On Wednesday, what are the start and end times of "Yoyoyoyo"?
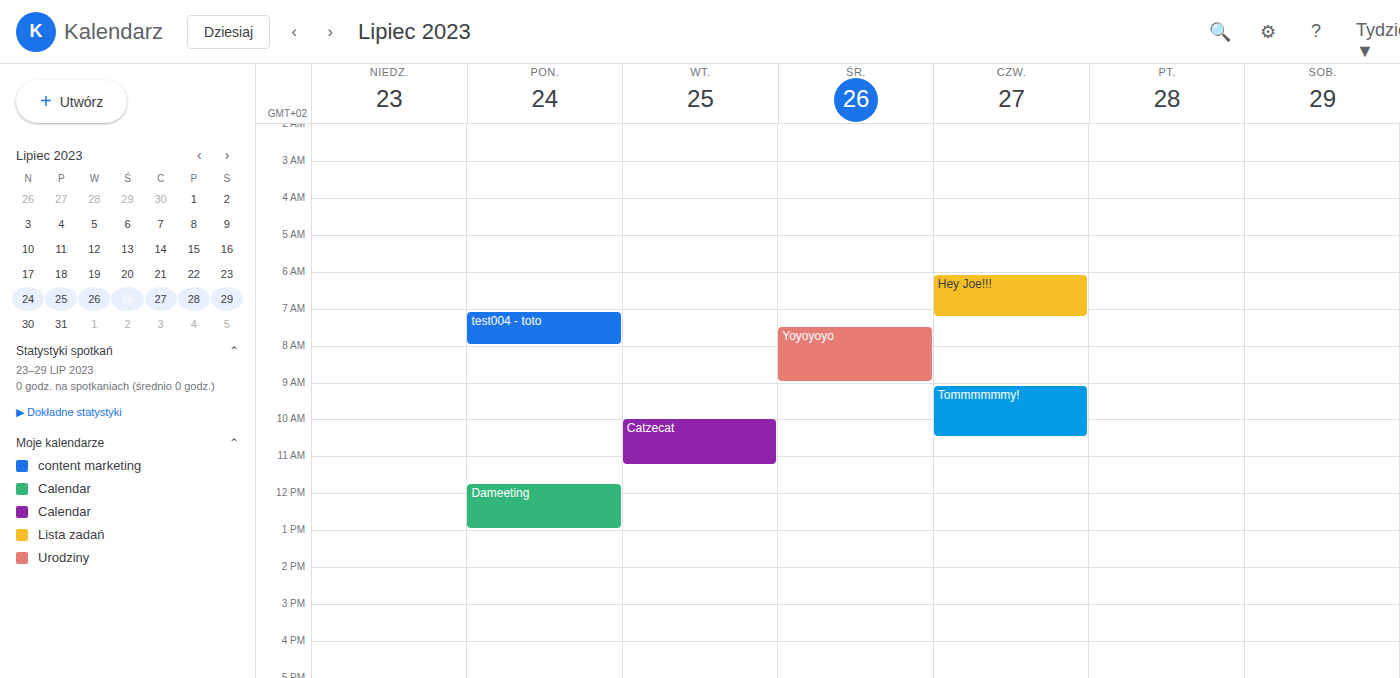
7:30 AM to 9:00 AM